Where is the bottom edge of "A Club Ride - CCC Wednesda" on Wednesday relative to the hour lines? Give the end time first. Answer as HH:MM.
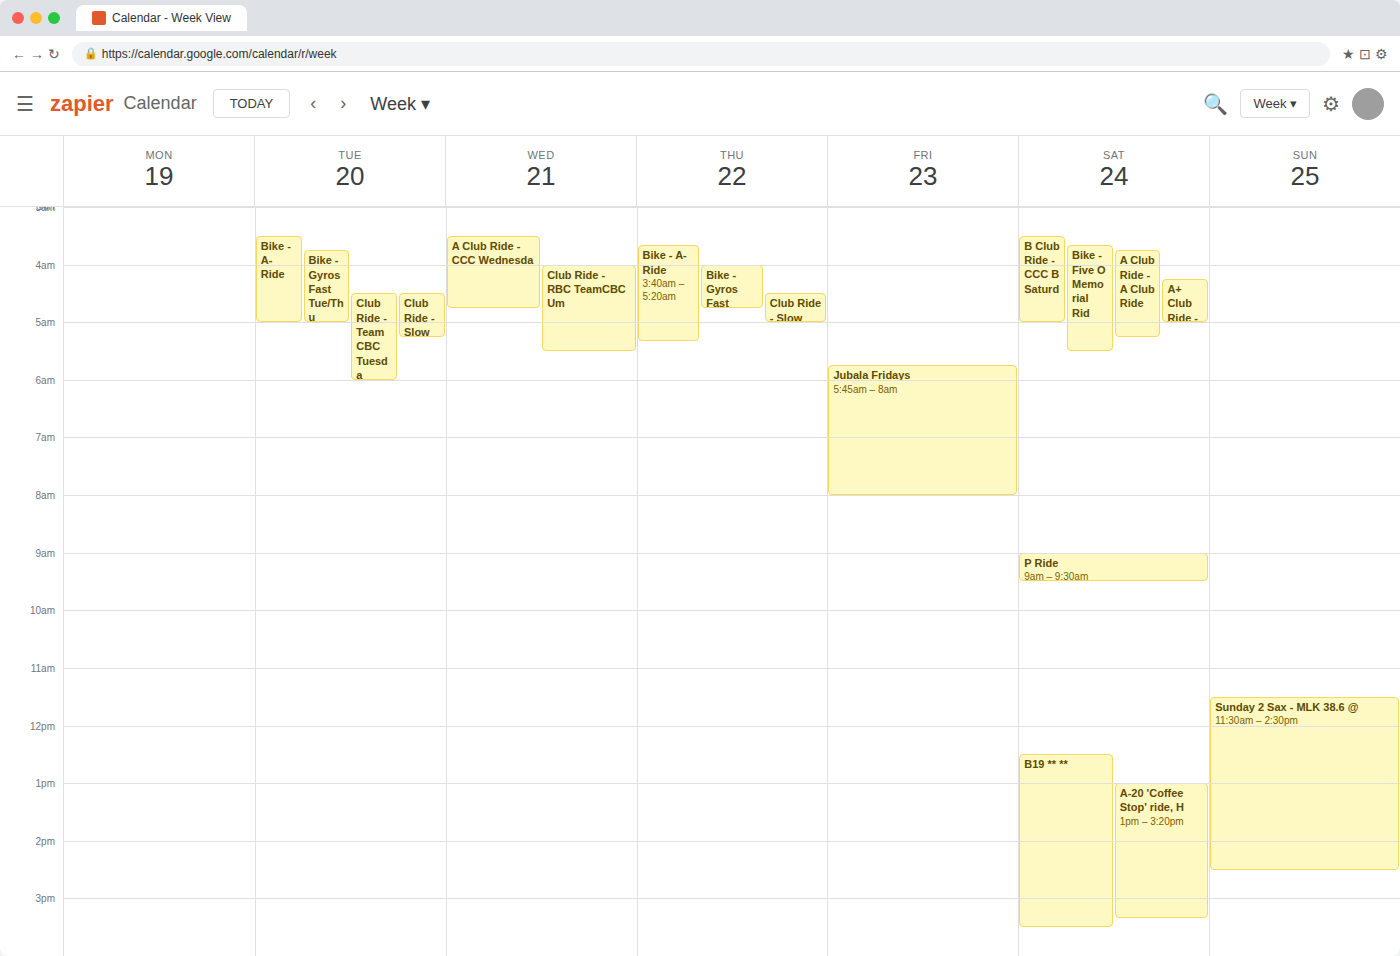
04:45 -- neither: three quarters of the way from the 04:00 line to the 05:00 line.